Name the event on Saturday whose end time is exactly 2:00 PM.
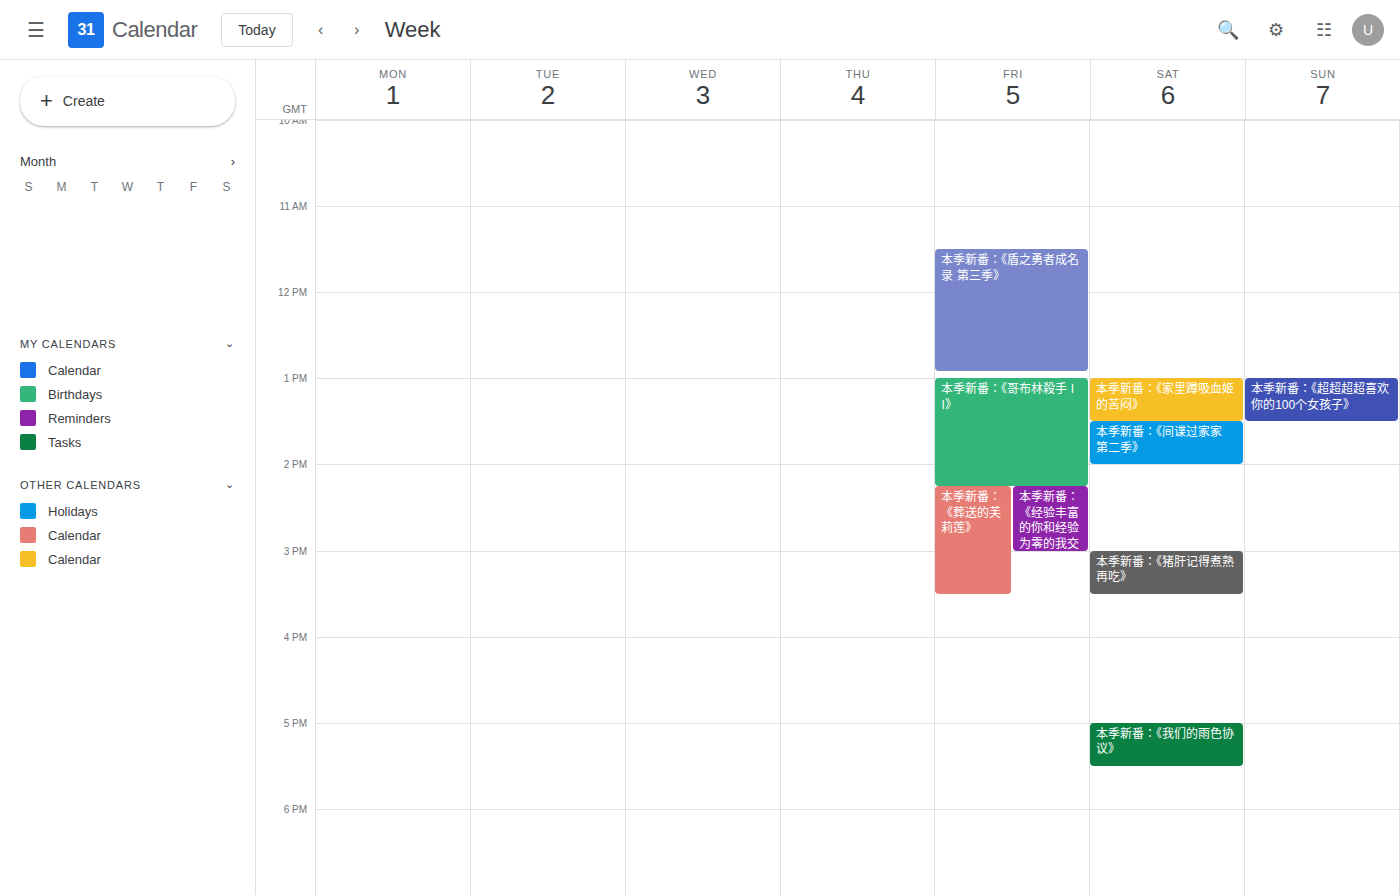
"本季新番：《间谍过家家 第二季》"